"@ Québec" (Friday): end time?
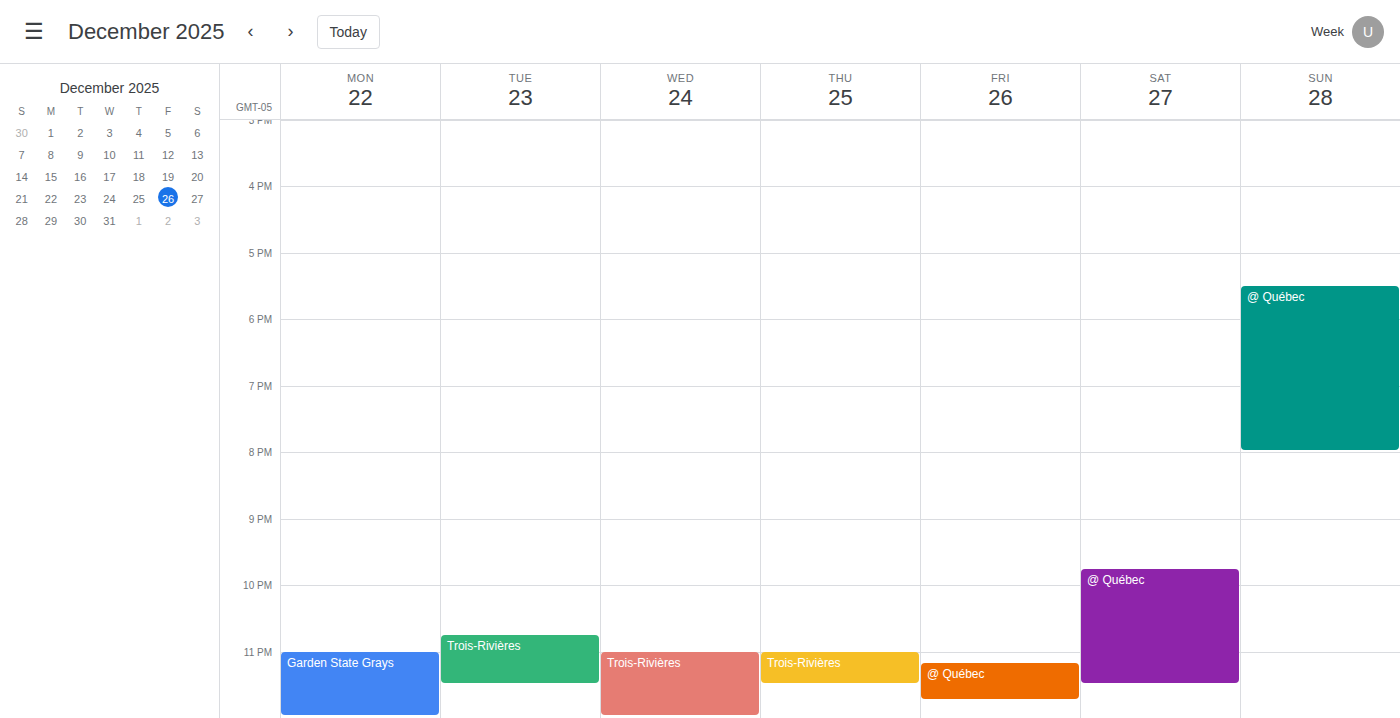
11:45 PM